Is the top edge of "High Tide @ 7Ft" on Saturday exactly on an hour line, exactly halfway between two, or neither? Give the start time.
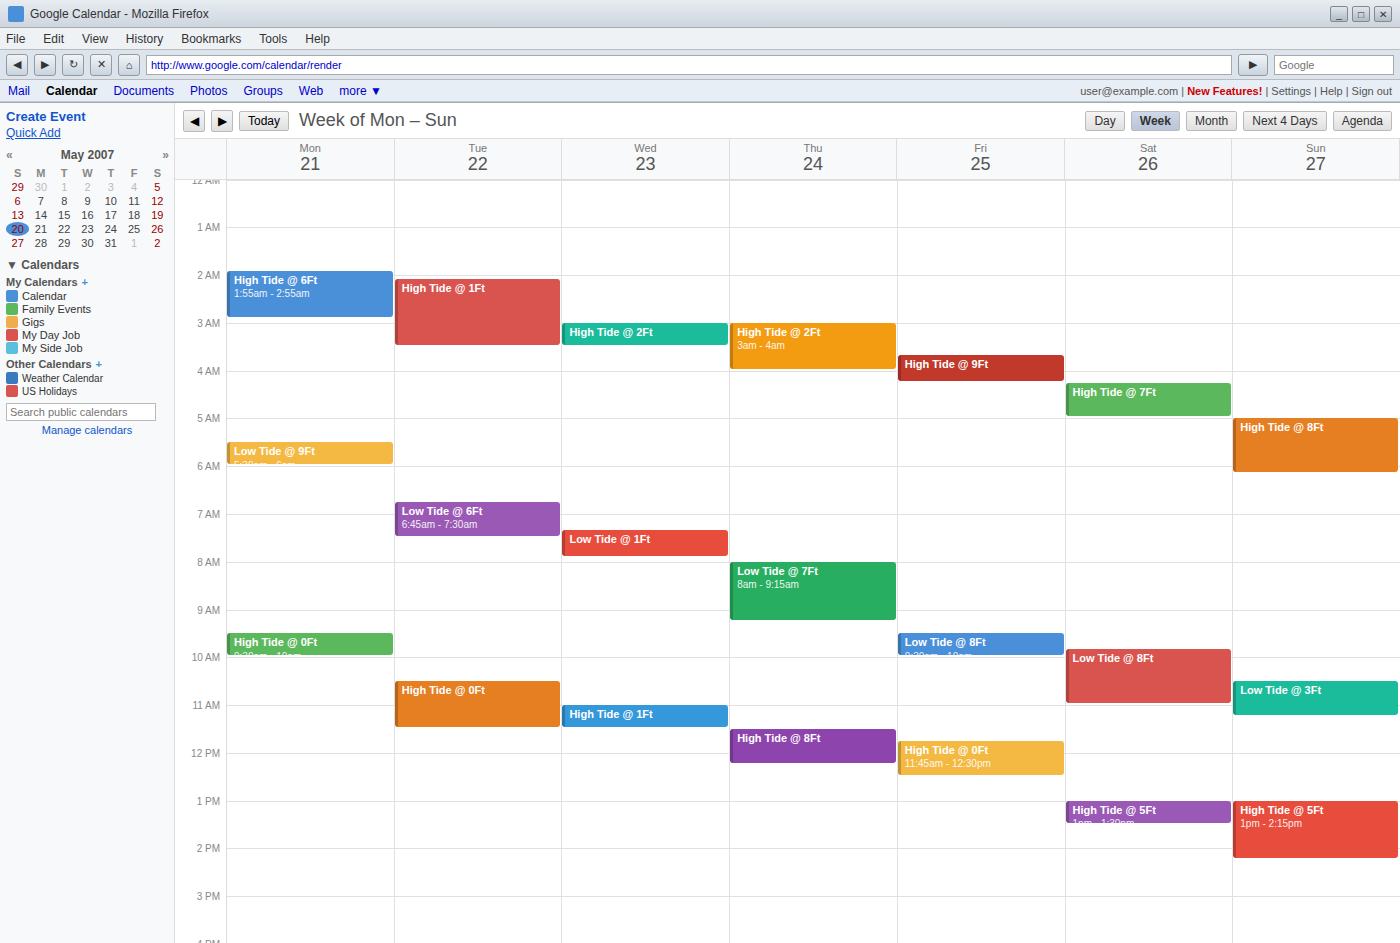
4:15 AM -- neither: a quarter of the way from the 4 AM line to the 5 AM line.